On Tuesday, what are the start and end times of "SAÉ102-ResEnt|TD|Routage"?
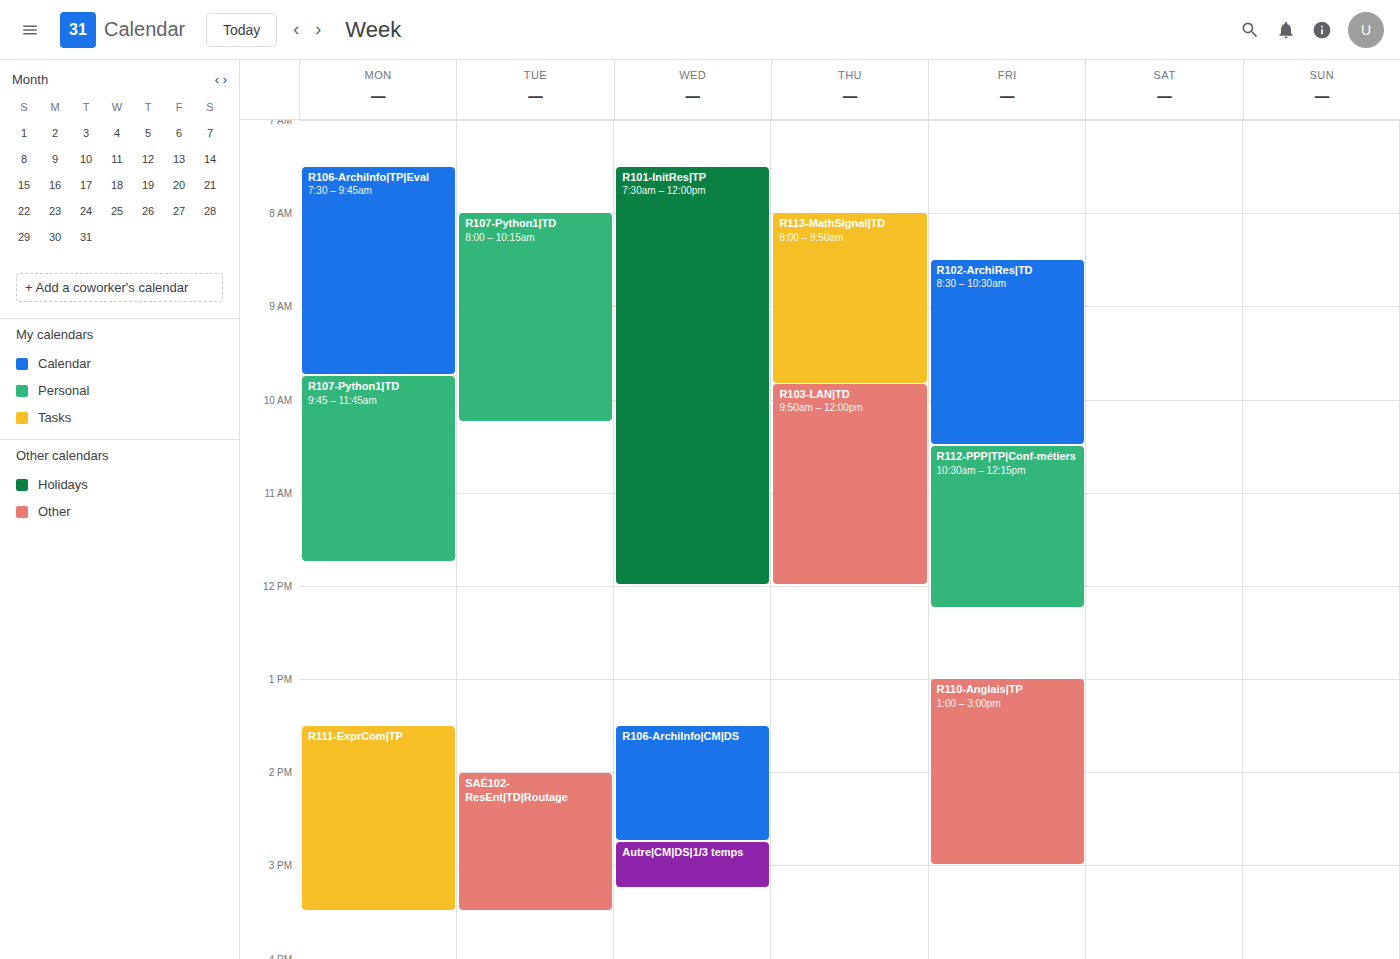
2:00 PM to 3:30 PM